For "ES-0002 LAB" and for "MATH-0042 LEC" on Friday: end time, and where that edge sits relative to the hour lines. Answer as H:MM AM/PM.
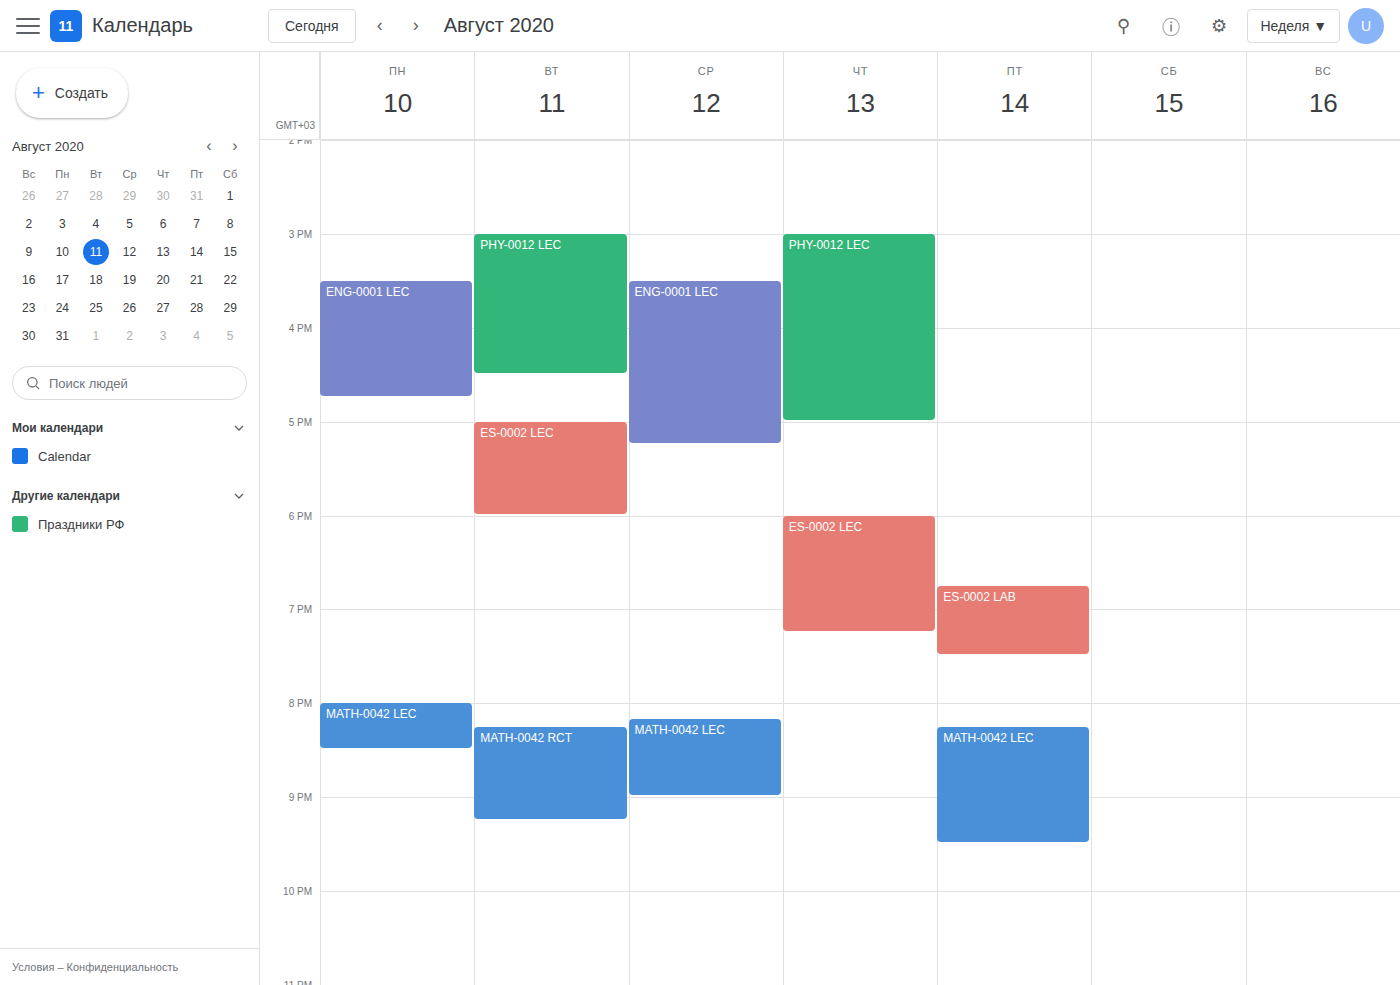
"ES-0002 LAB": 7:30 PM, halfway between the 7 PM and 8 PM lines. "MATH-0042 LEC": 9:30 PM, halfway between the 9 PM and 10 PM lines.